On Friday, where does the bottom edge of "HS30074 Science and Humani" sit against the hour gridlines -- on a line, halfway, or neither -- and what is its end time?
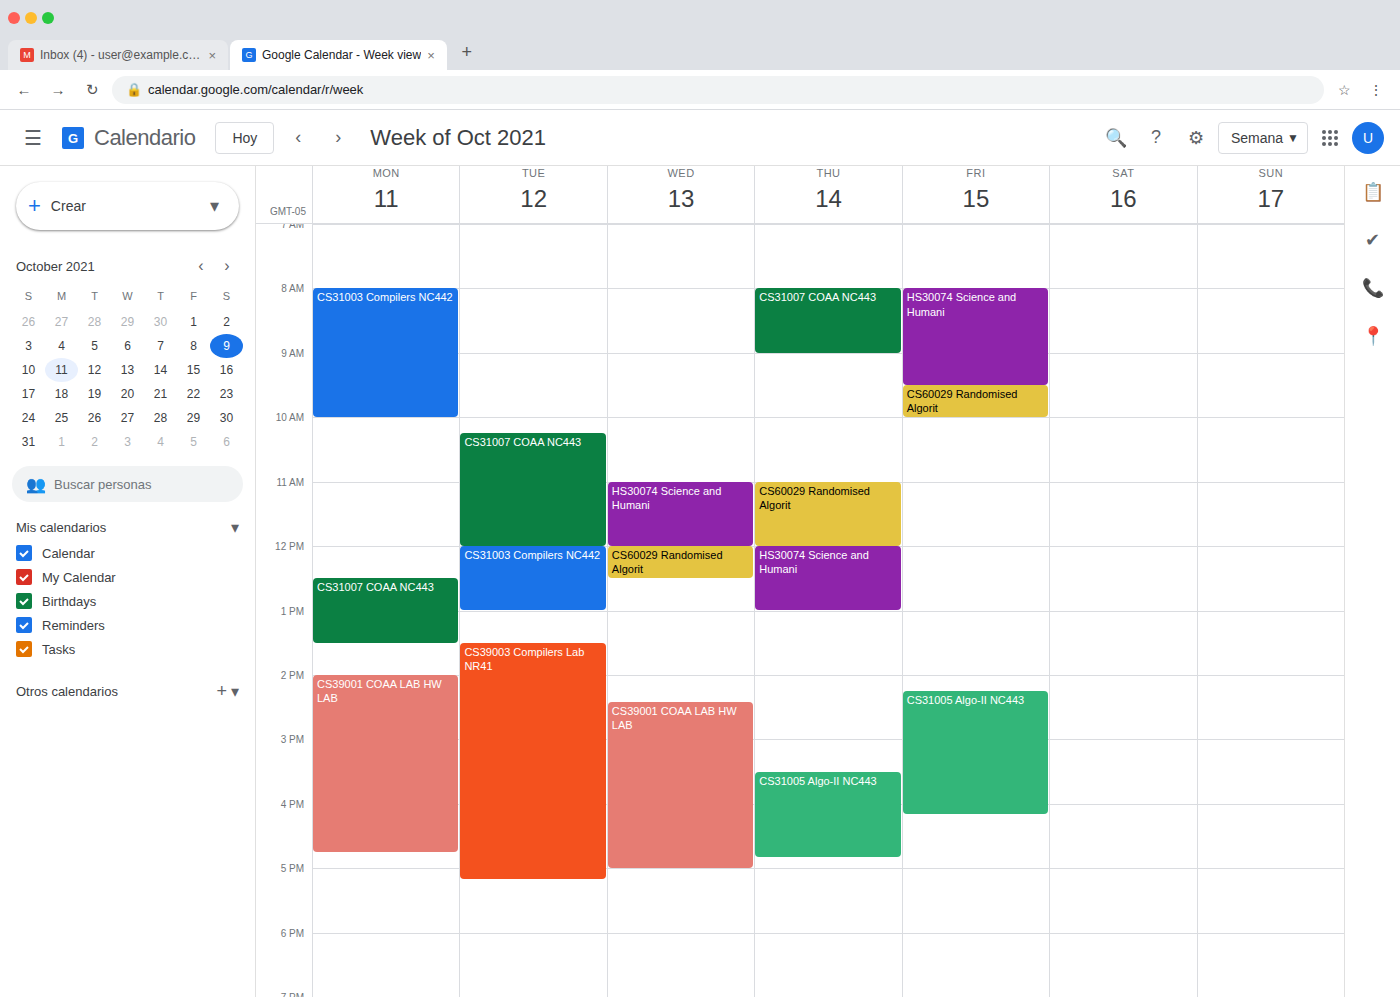
9:30 AM -- halfway between the 9 AM and 10 AM lines.